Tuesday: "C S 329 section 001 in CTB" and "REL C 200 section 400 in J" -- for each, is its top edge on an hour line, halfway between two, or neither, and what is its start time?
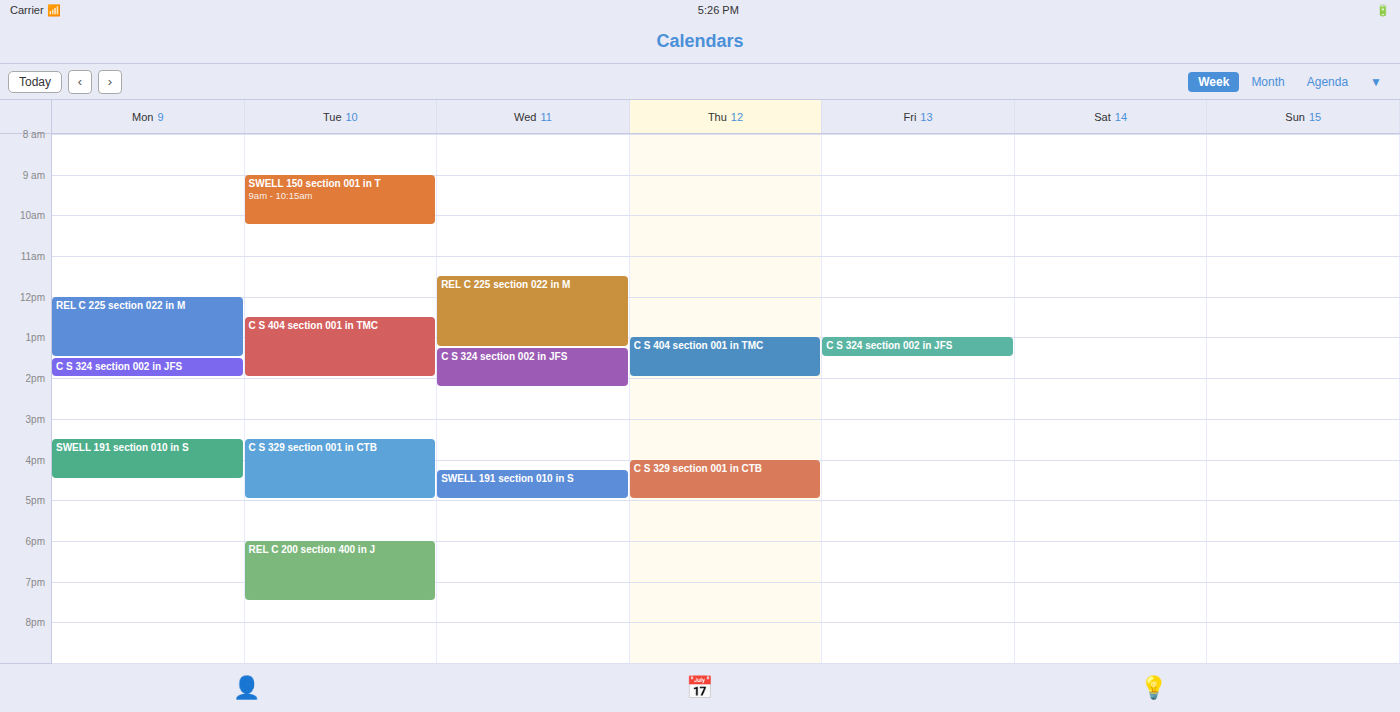
"C S 329 section 001 in CTB": 15:30, halfway between the 15:00 and 16:00 lines. "REL C 200 section 400 in J": 18:00, exactly on the 18:00 line.